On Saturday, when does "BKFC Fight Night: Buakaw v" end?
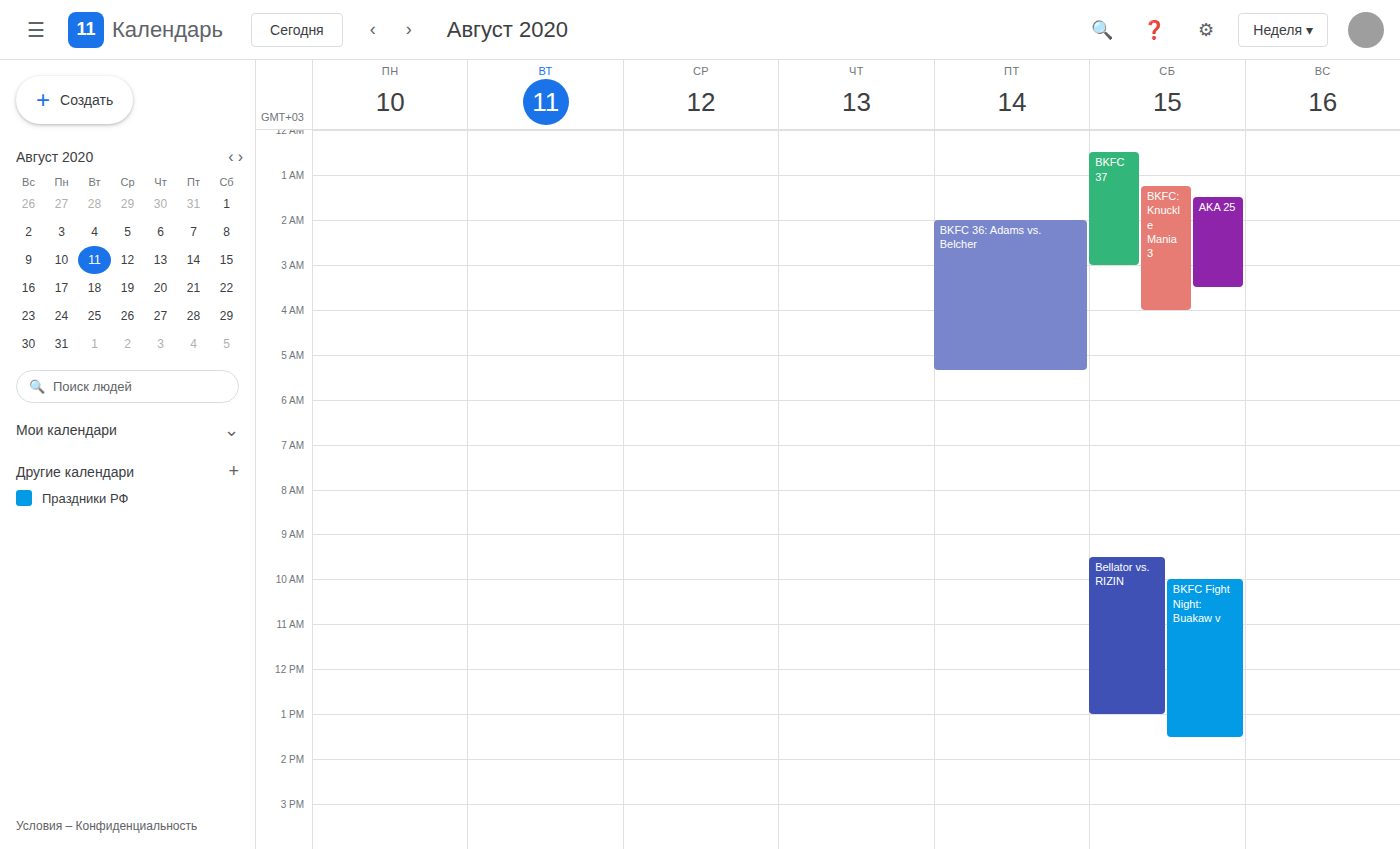
1:30 PM